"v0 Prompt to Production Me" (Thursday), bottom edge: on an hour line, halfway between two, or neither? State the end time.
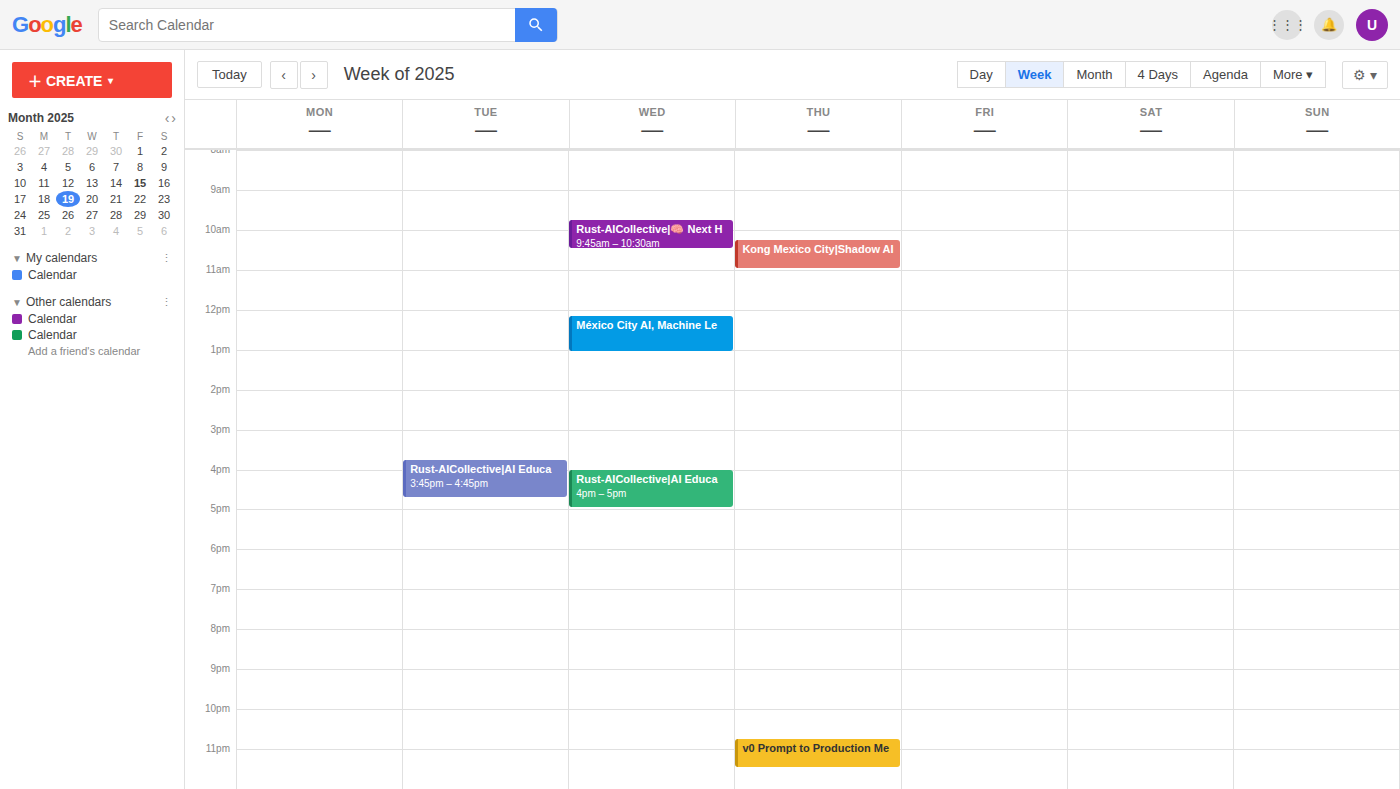
23:30 -- halfway between the 23:00 and 24:00 lines.